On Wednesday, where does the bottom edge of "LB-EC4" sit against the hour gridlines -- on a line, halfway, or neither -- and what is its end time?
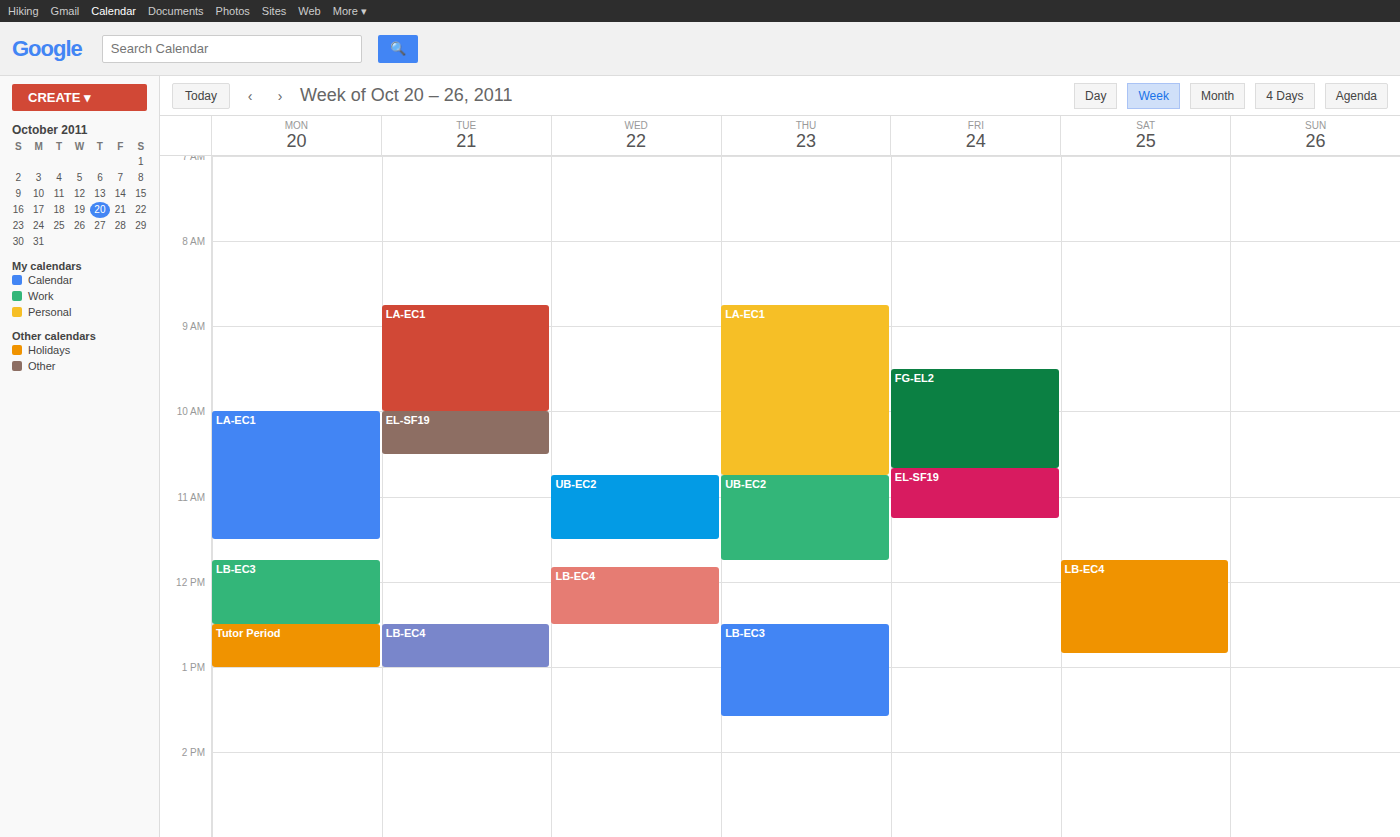
12:30 PM -- halfway between the 12 PM and 1 PM lines.